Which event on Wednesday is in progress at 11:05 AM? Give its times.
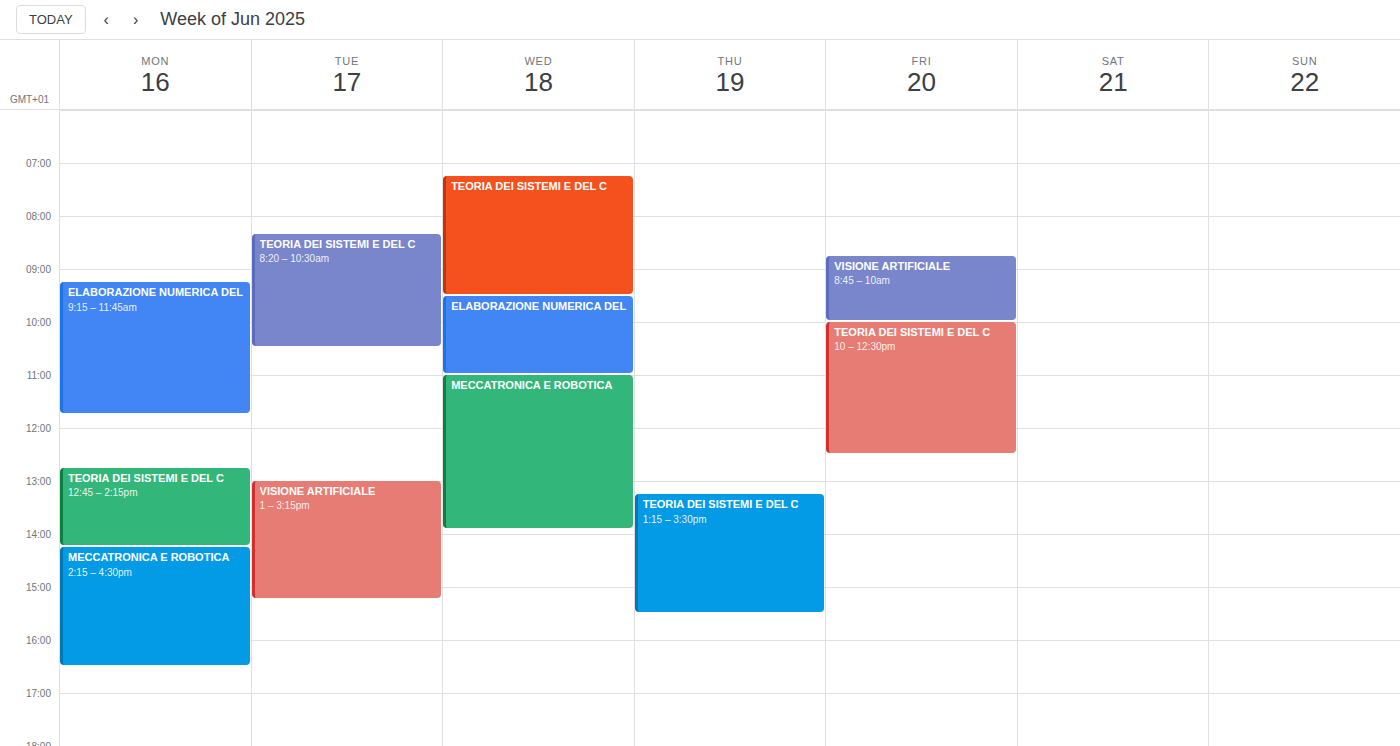
"MECCATRONICA E ROBOTICA", 11:00 AM to 1:55 PM